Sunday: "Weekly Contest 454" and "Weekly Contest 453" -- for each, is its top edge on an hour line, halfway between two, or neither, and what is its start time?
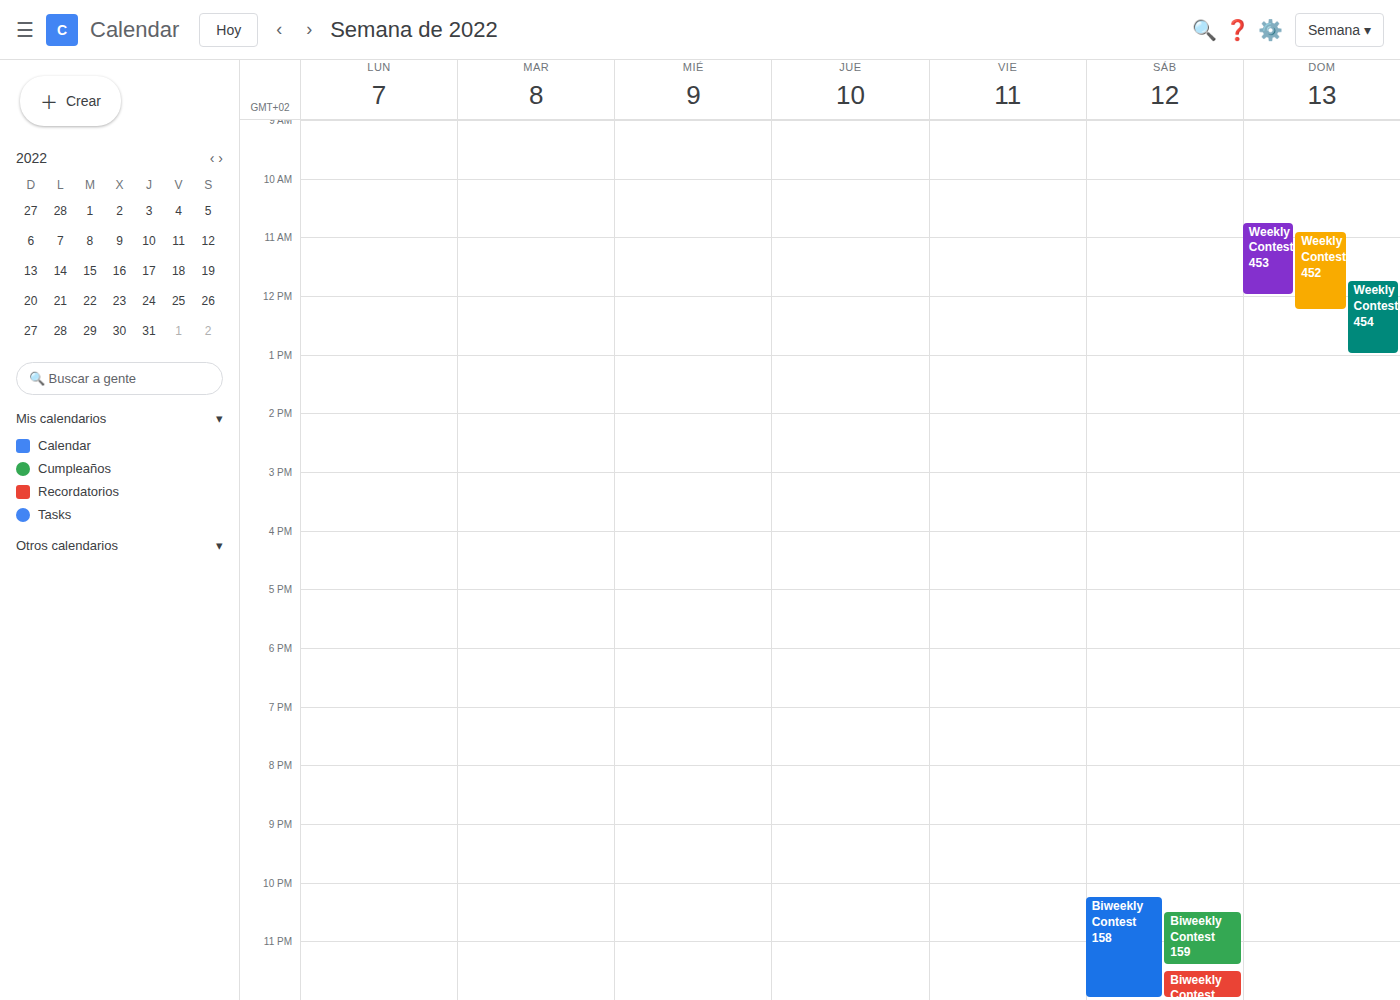
"Weekly Contest 454": 11:45 AM, neither: three quarters of the way from the 11 AM line to the 12 PM line. "Weekly Contest 453": 10:45 AM, neither: three quarters of the way from the 10 AM line to the 11 AM line.